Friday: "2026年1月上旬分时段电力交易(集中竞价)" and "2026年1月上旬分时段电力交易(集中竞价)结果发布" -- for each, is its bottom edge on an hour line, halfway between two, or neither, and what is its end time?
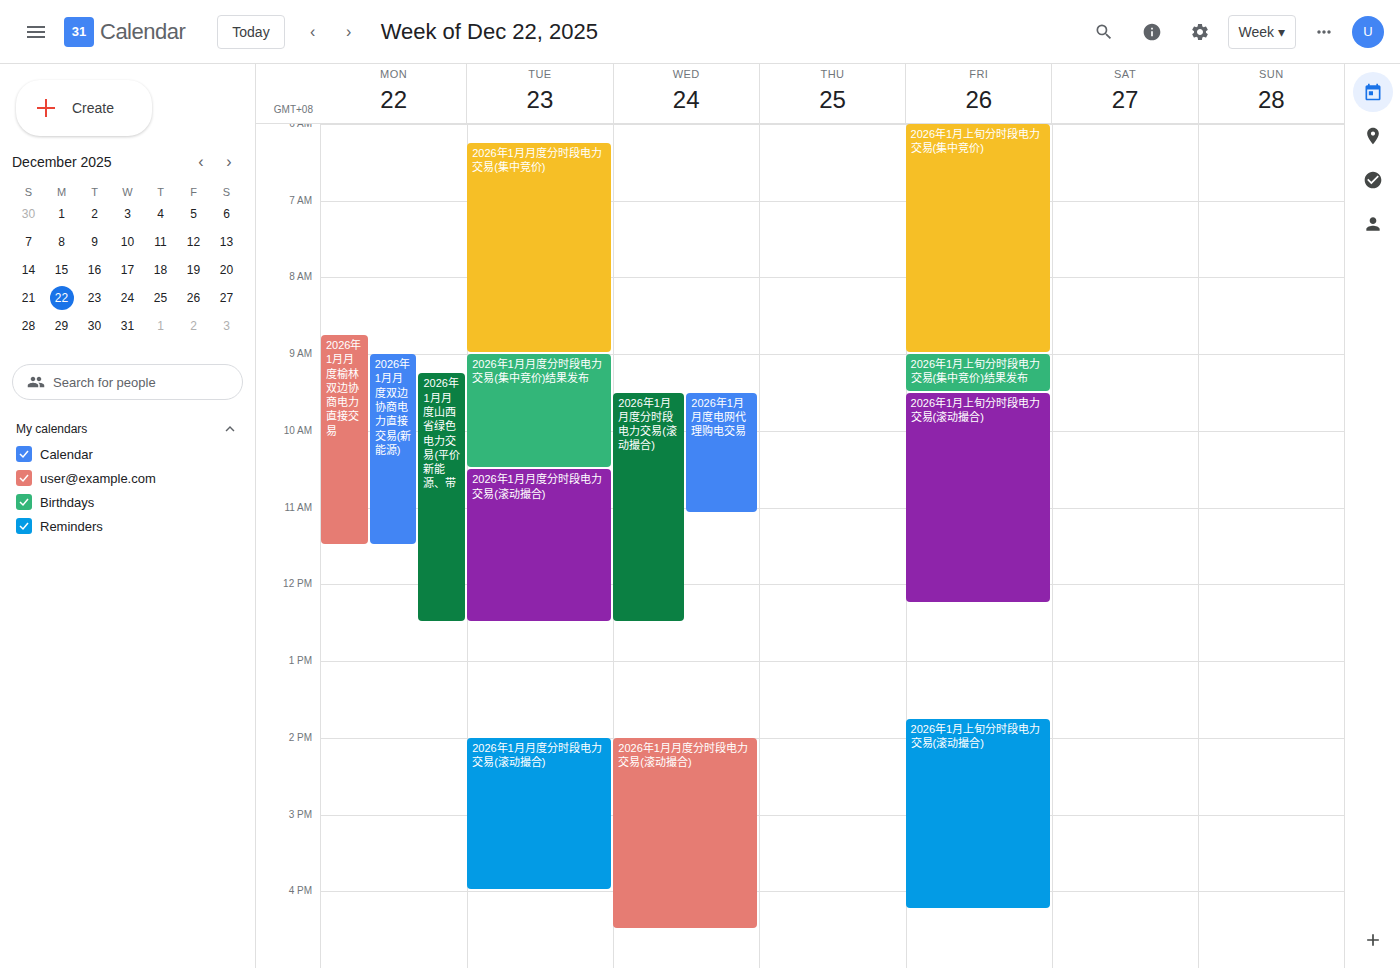
"2026年1月上旬分时段电力交易(集中竞价)": 09:00, exactly on the 09:00 line. "2026年1月上旬分时段电力交易(集中竞价)结果发布": 09:30, halfway between the 09:00 and 10:00 lines.